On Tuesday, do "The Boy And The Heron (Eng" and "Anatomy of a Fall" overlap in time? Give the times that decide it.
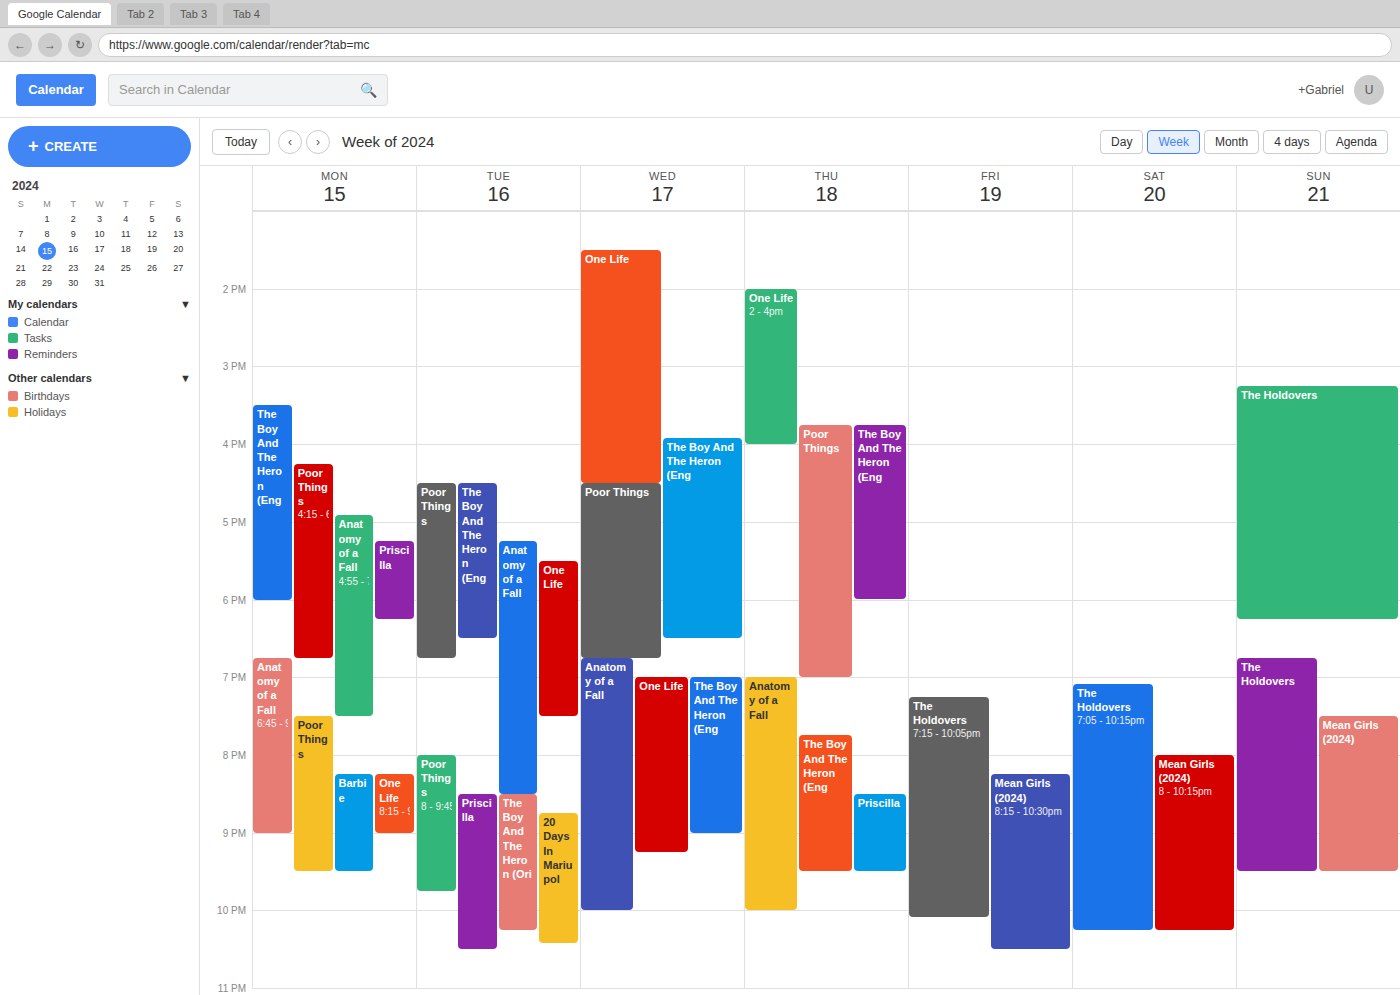
"Anatomy of a Fall" starts at 5:15 PM, before "The Boy And The Heron (Eng" ends at 6:30 PM -- they overlap.